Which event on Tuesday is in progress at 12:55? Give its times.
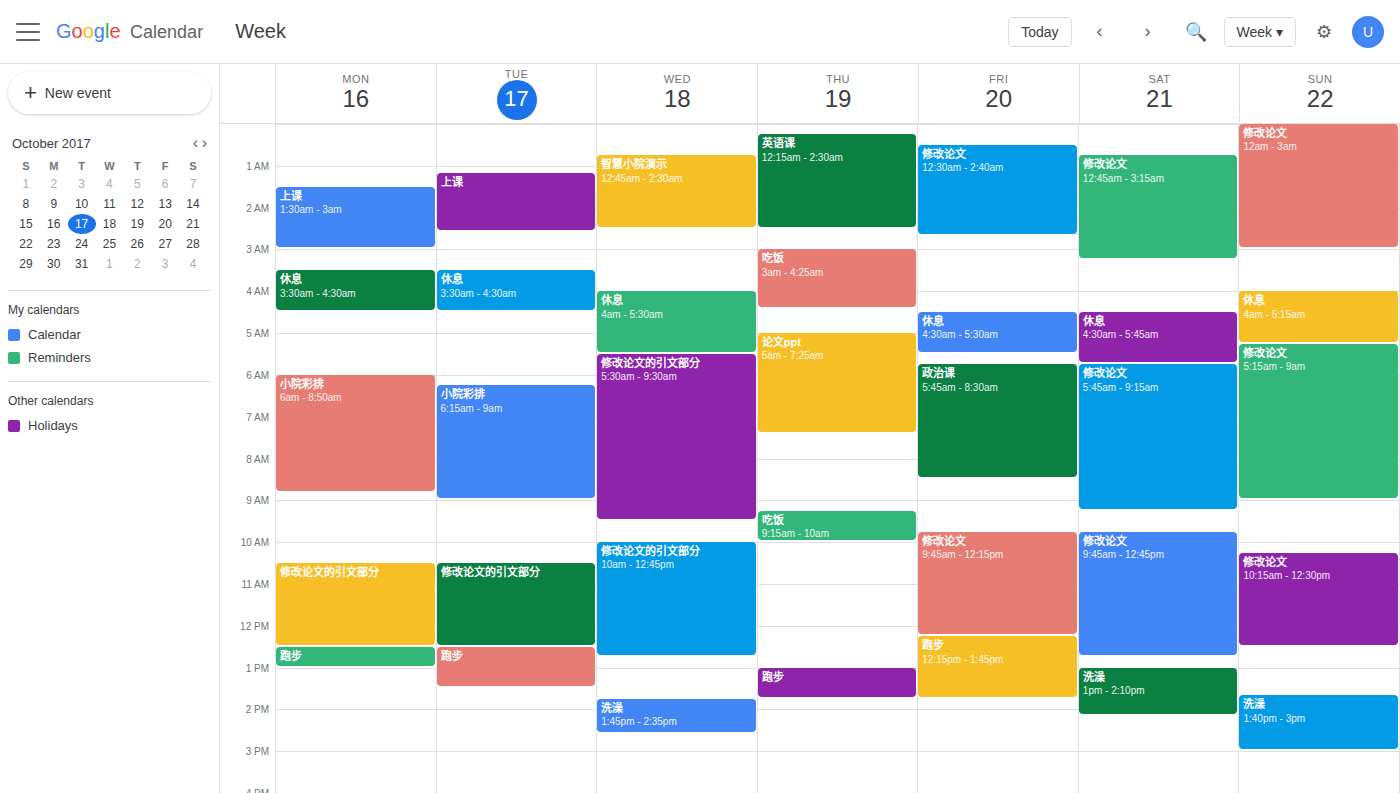
"跑步", 12:30 to 13:30